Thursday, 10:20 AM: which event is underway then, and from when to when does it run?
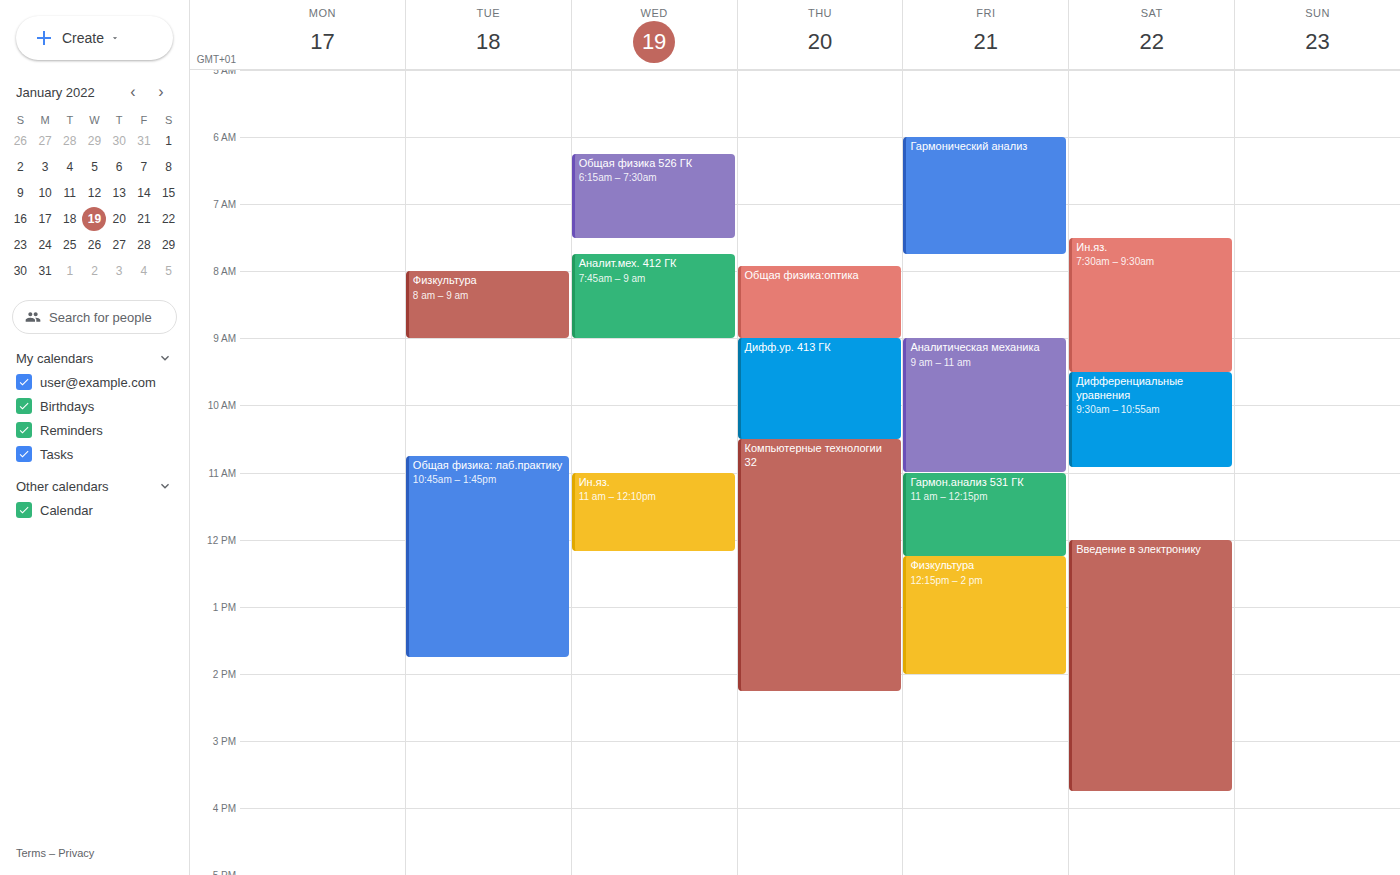
"Дифф.ур. 413 ГК", 9:00 AM to 10:30 AM